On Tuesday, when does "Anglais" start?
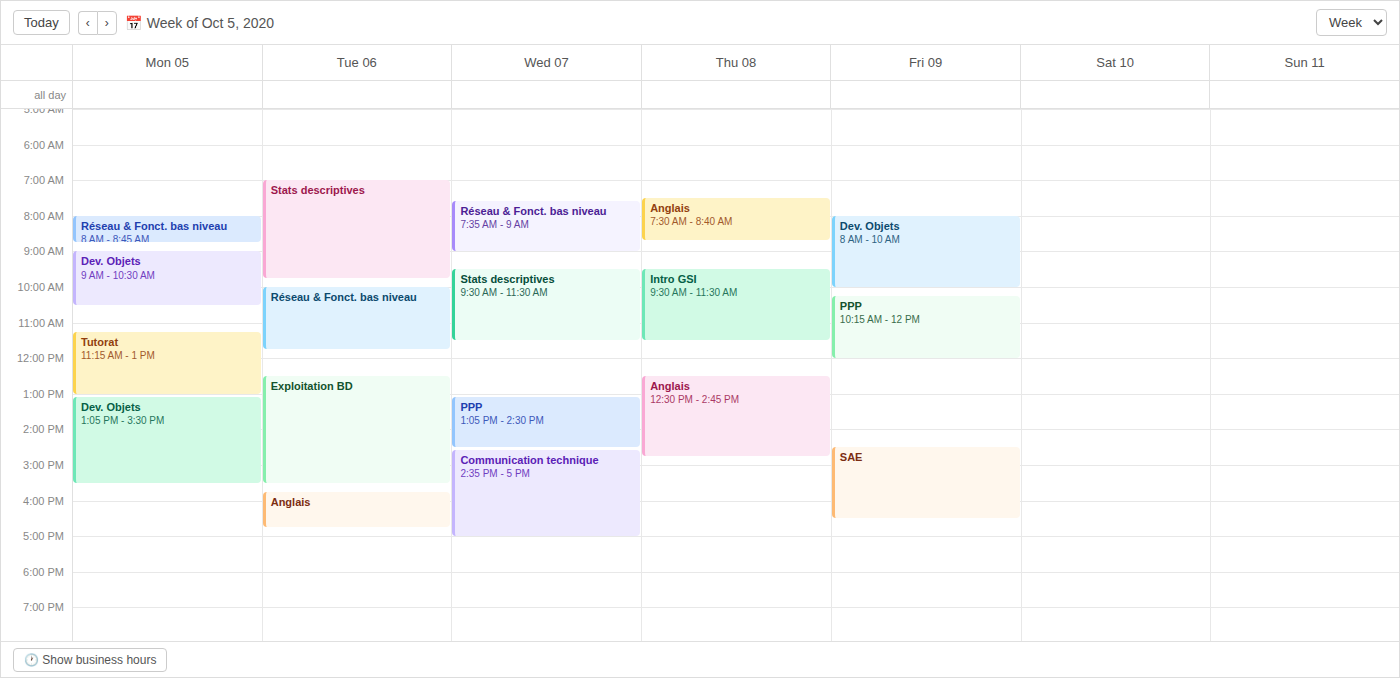
3:45 PM